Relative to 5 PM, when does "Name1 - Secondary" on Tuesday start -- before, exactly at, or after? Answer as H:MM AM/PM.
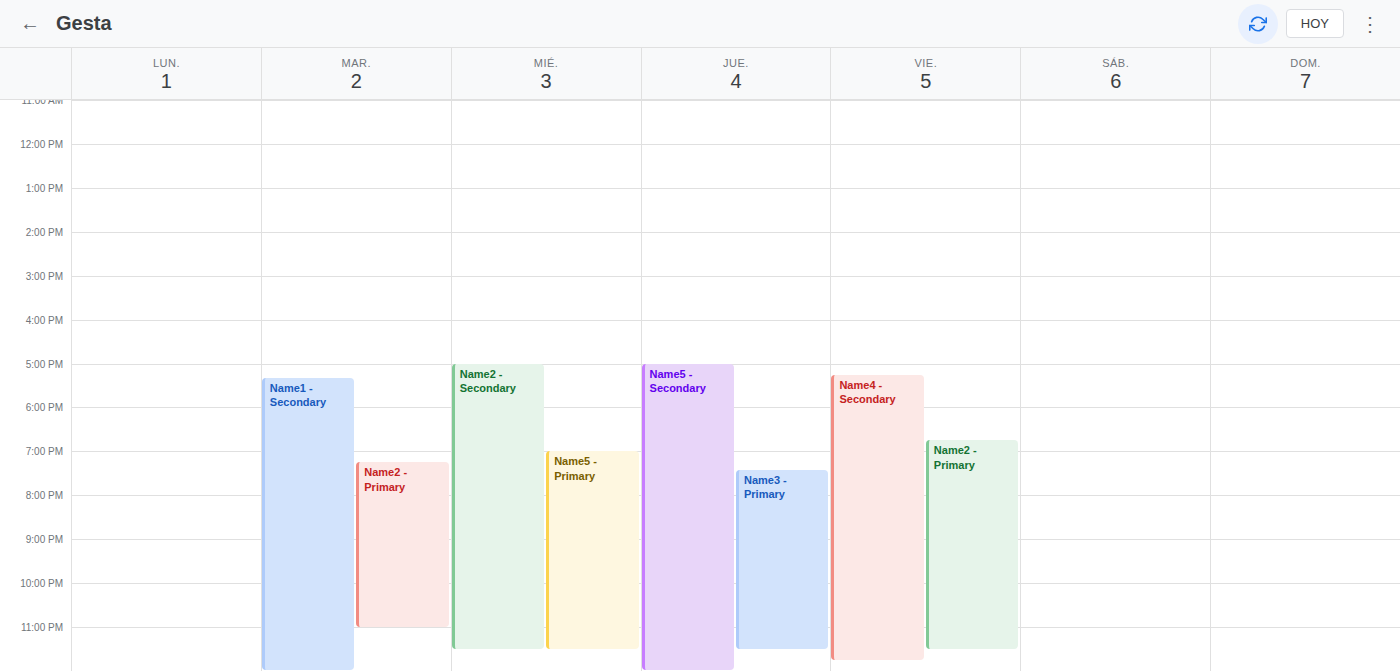
5:20 PM -- after 5 PM, 20 minutes below the 5 PM line.